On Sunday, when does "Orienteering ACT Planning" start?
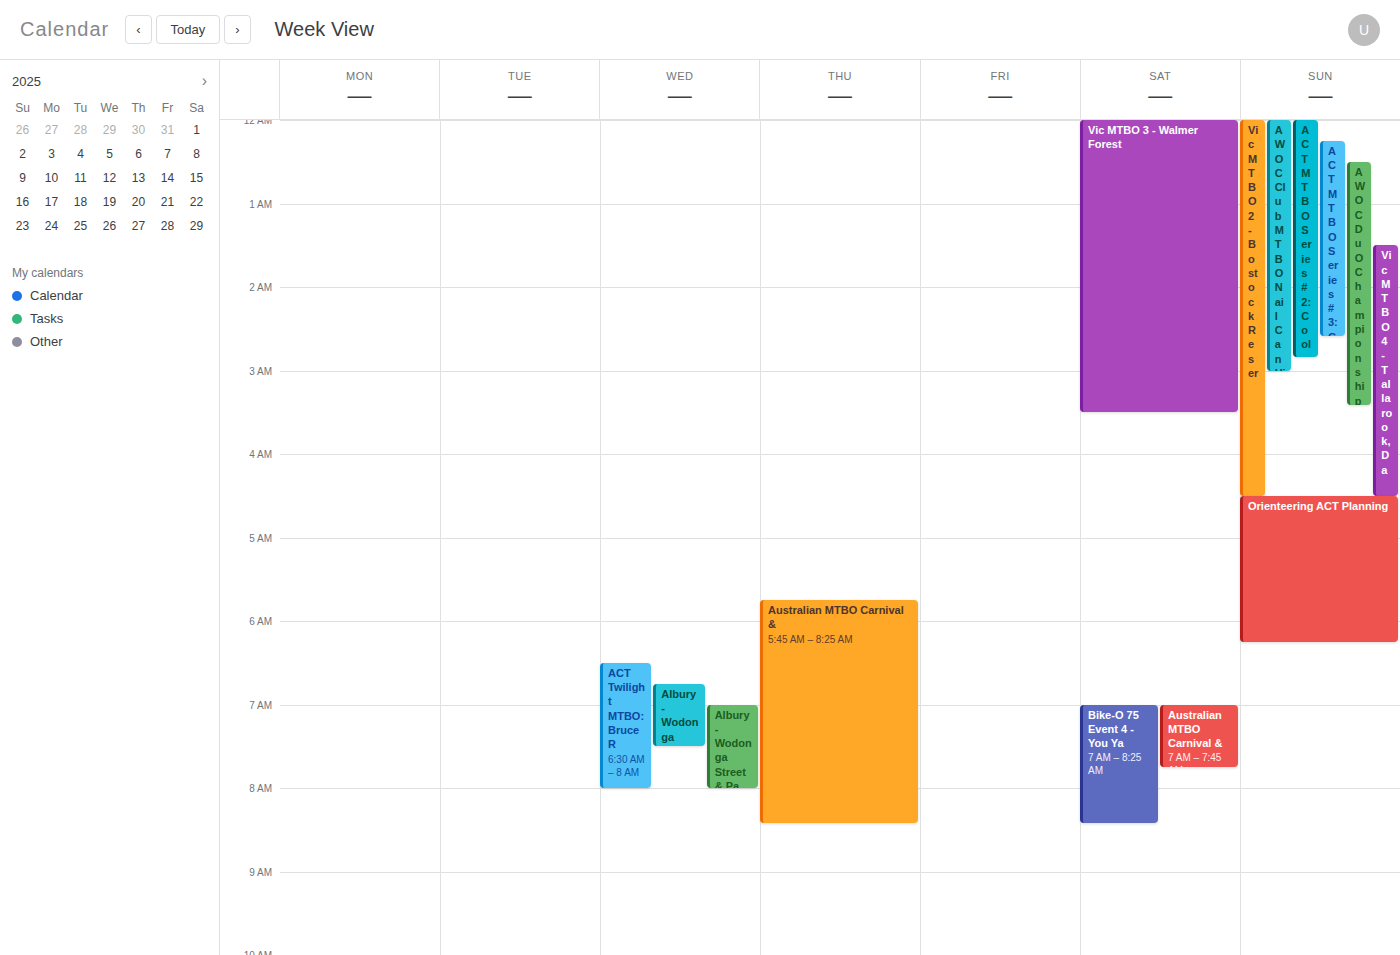
04:30